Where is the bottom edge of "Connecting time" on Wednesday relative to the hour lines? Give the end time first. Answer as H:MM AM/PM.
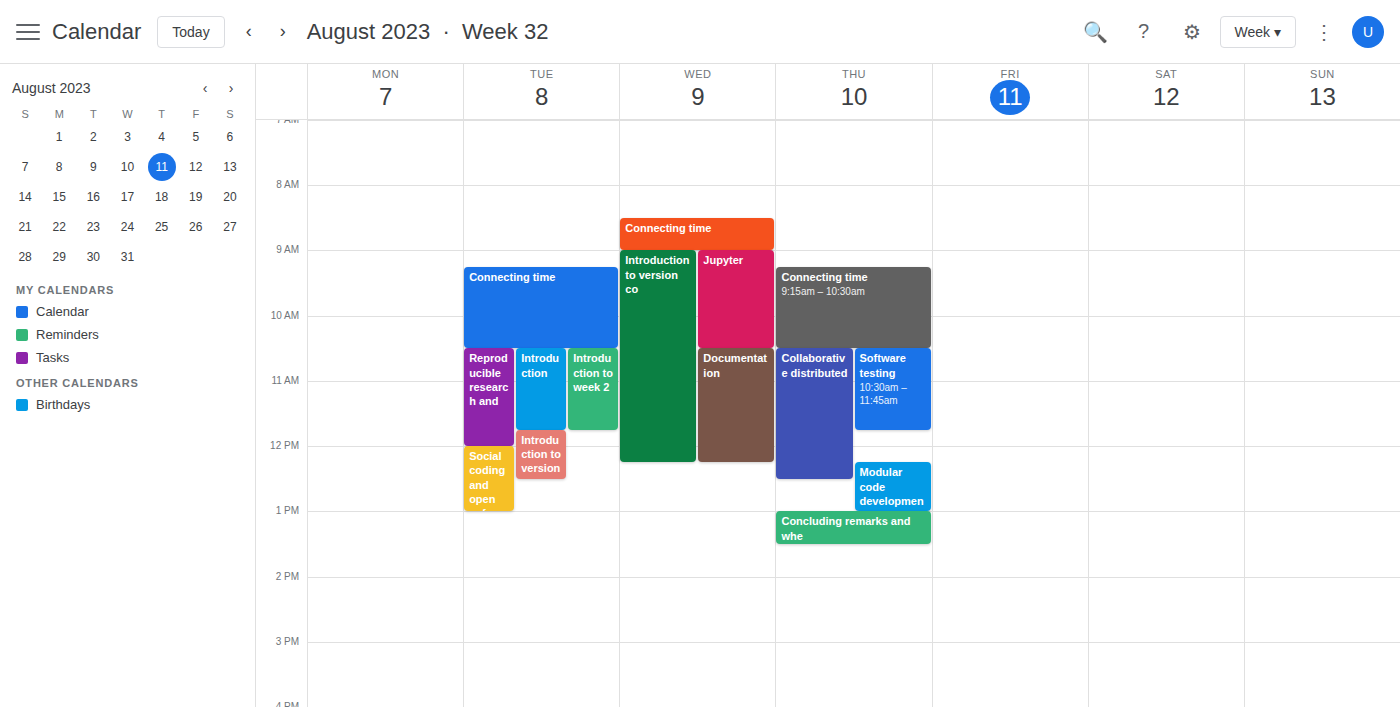
9:00 AM -- exactly on the 9 AM line.